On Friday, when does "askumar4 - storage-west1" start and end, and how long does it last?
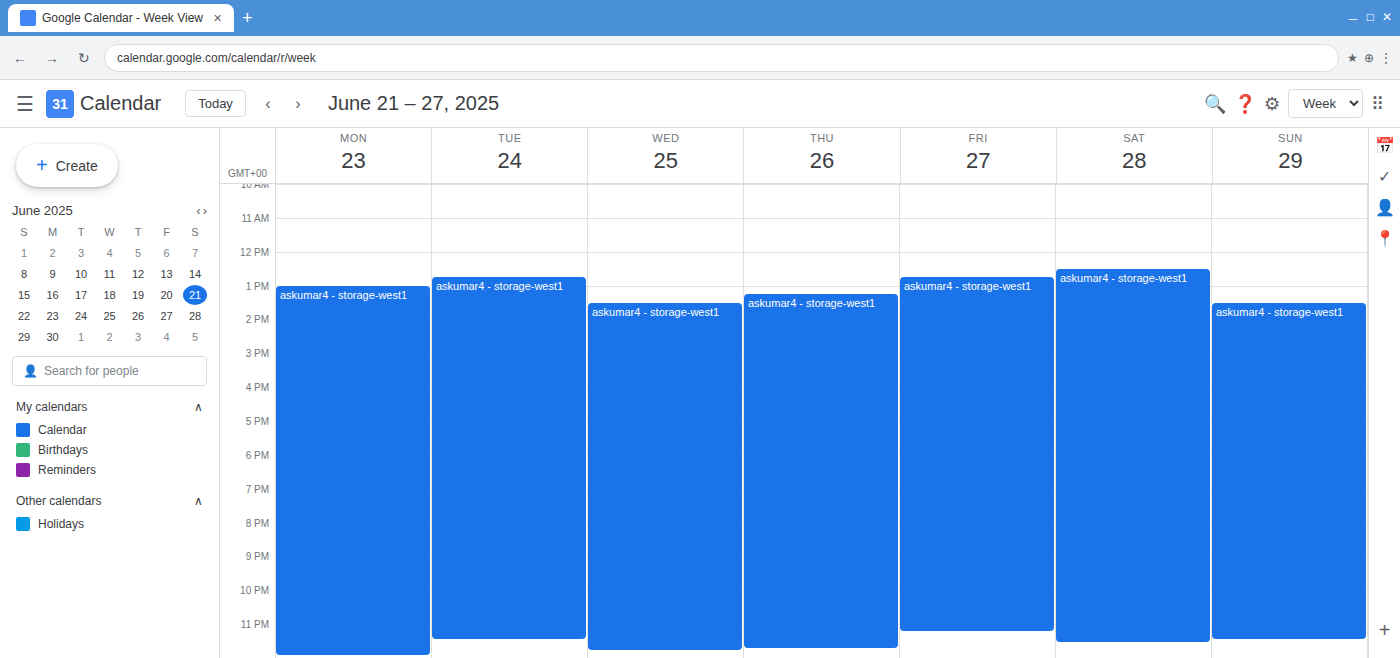
12:45 PM to 11:15 PM, 10 hours 30 minutes